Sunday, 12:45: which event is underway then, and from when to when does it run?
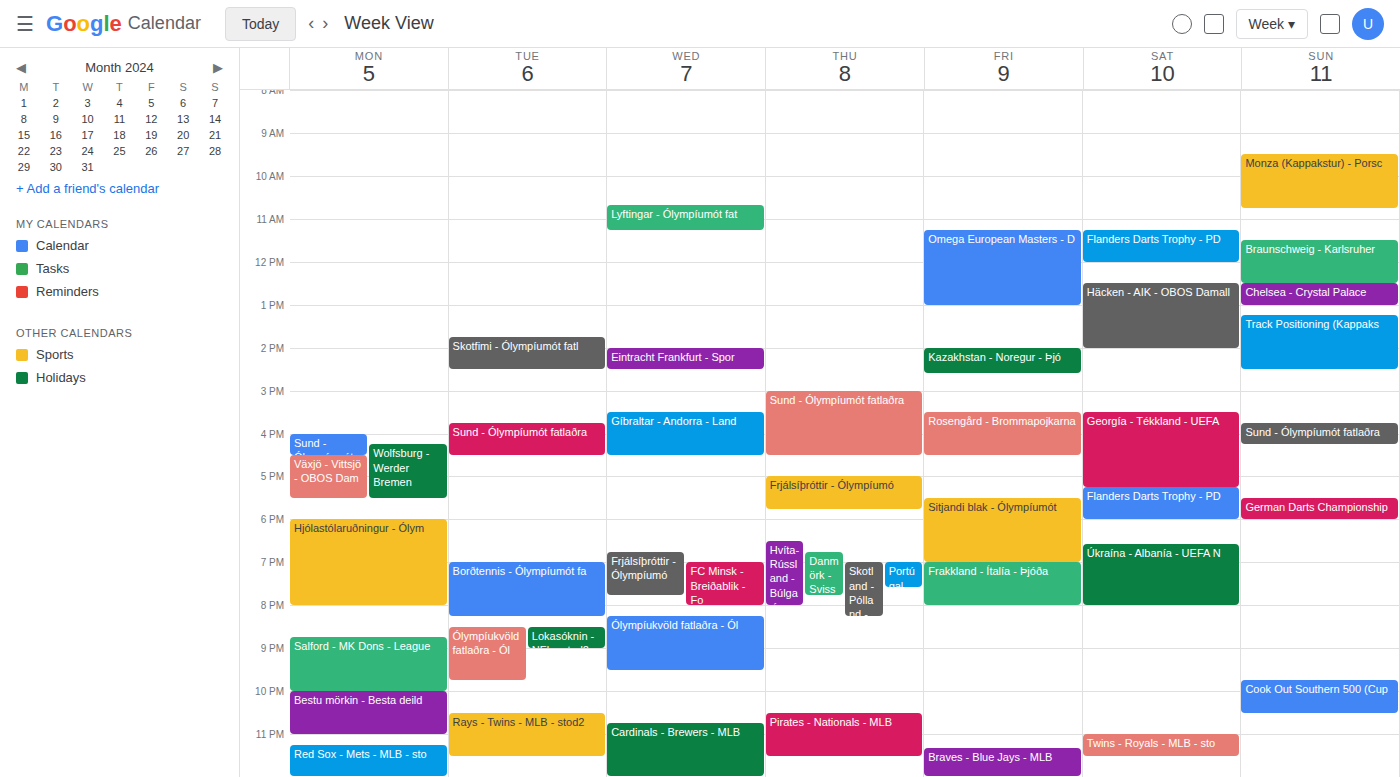
"Chelsea - Crystal Palace", 12:30 to 13:00